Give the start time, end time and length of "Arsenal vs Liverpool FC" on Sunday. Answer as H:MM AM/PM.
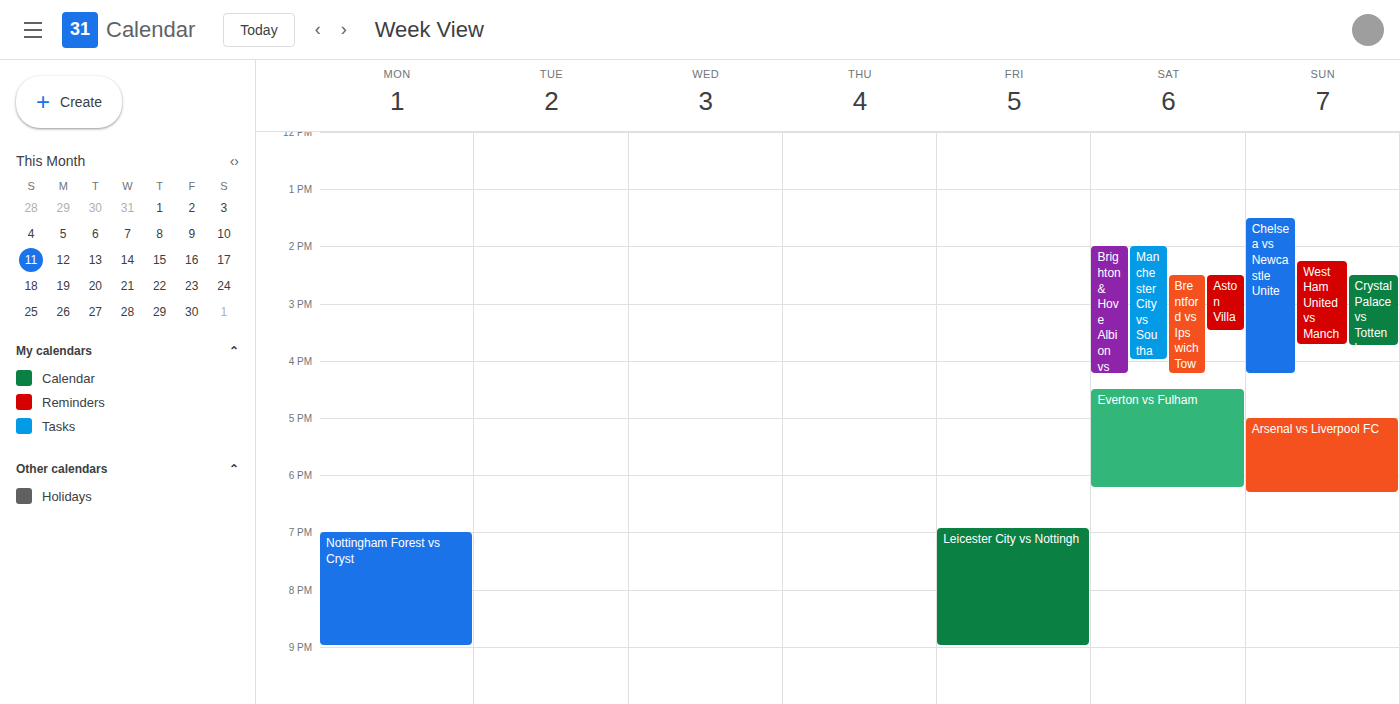
5:00 PM to 6:20 PM, 1 hour 20 minutes